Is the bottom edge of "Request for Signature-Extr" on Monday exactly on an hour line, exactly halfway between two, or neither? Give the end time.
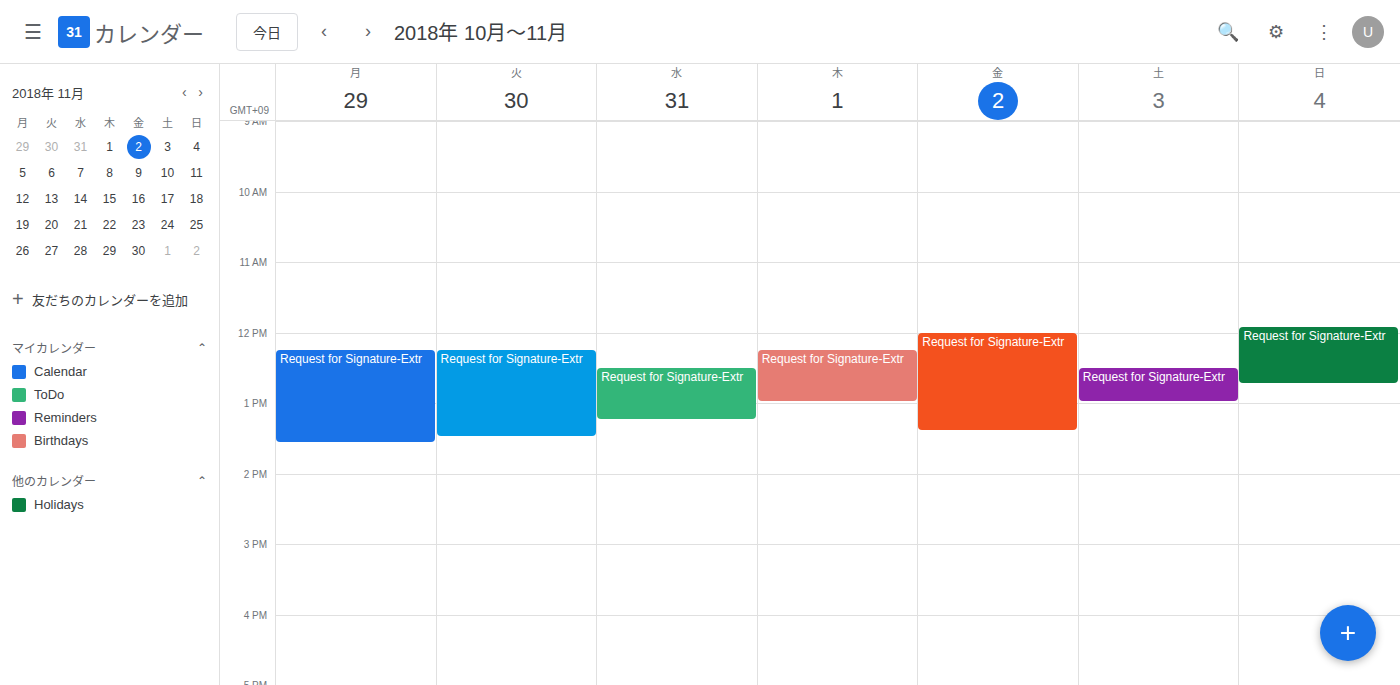
1:35 PM -- neither: 35 minutes below the 1 PM line and 25 minutes above the 2 PM line.